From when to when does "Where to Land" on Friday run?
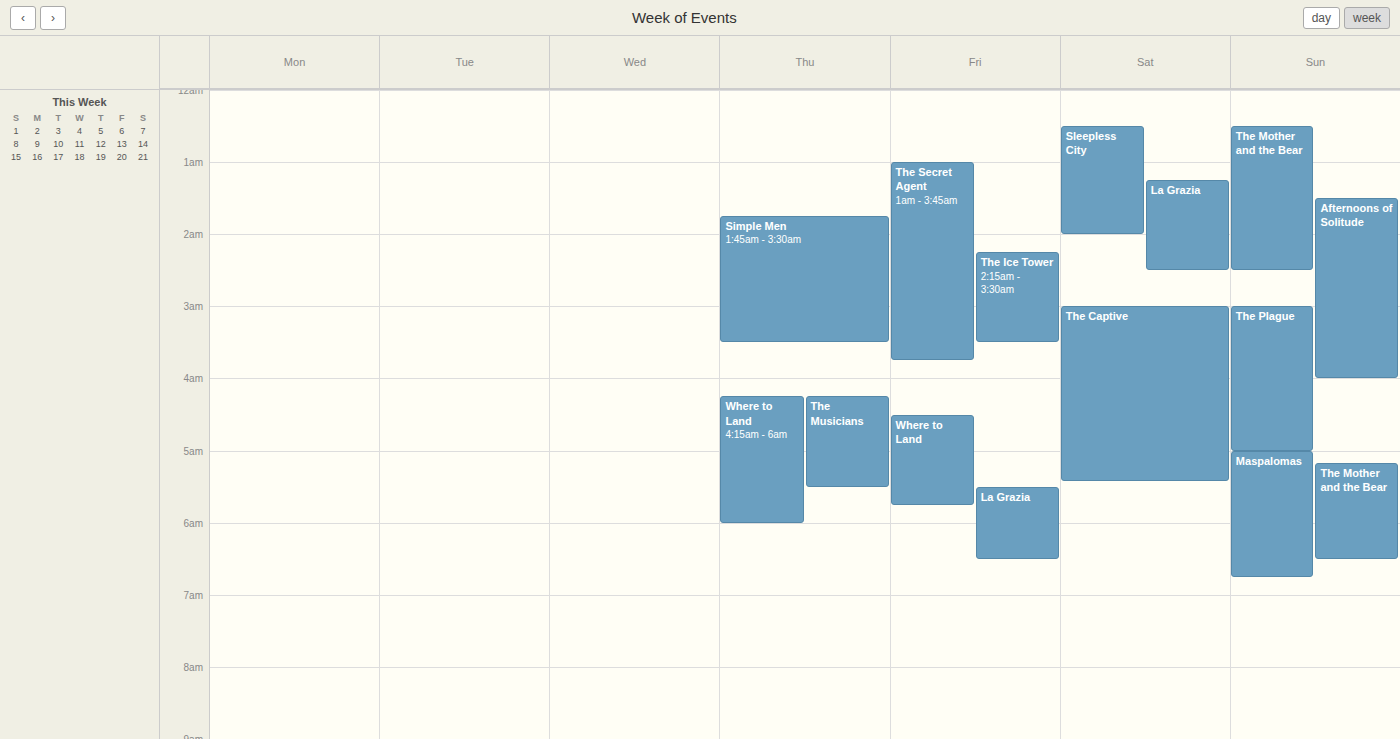
4:30 AM to 5:45 AM